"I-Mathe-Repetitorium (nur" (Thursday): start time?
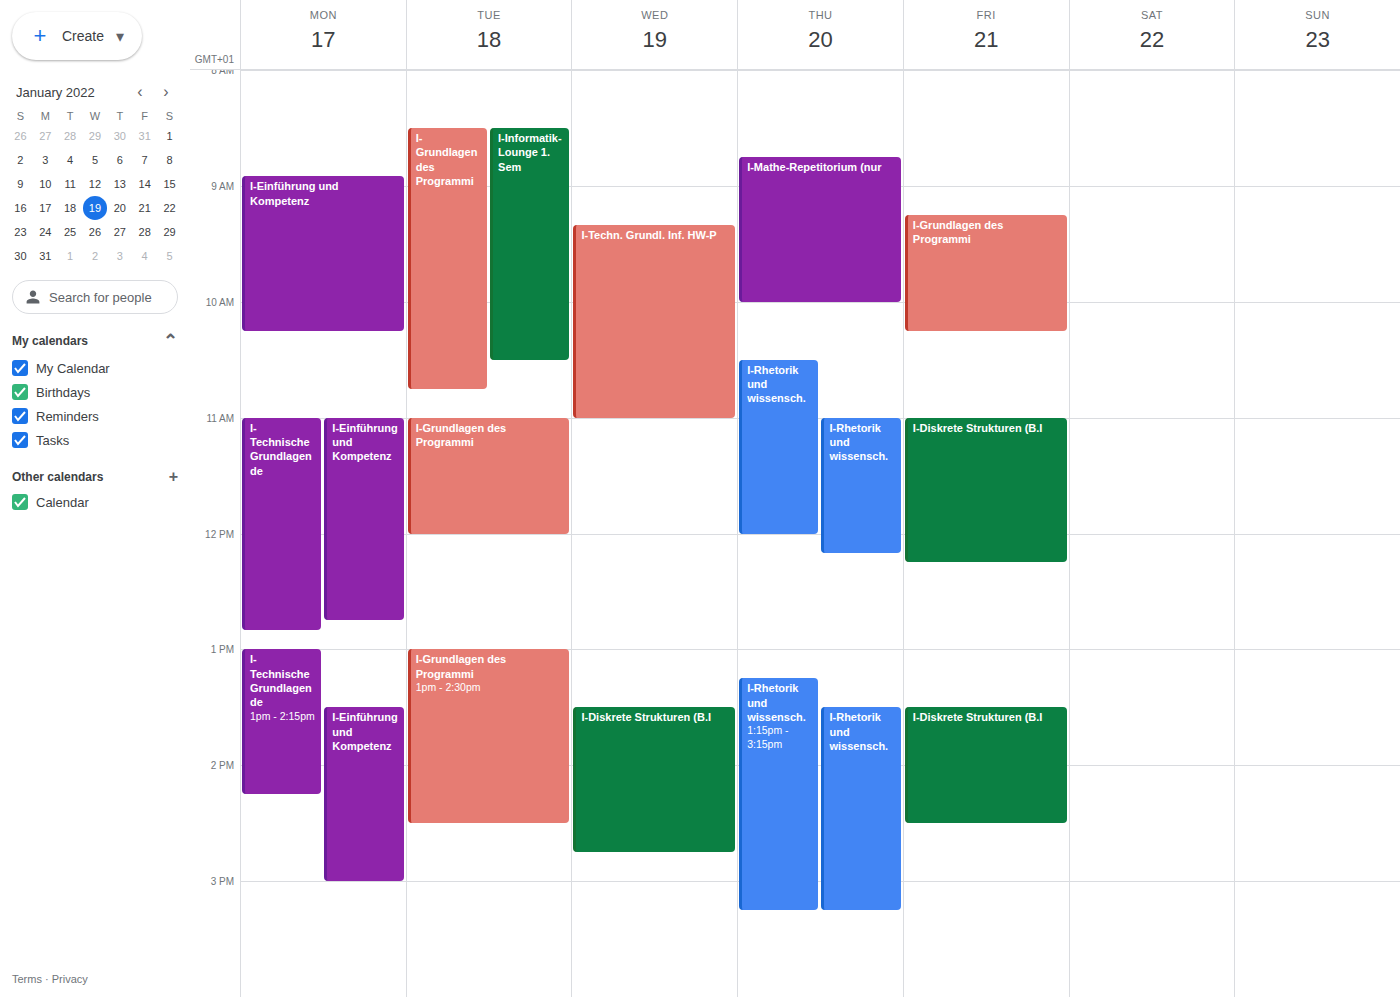
08:45